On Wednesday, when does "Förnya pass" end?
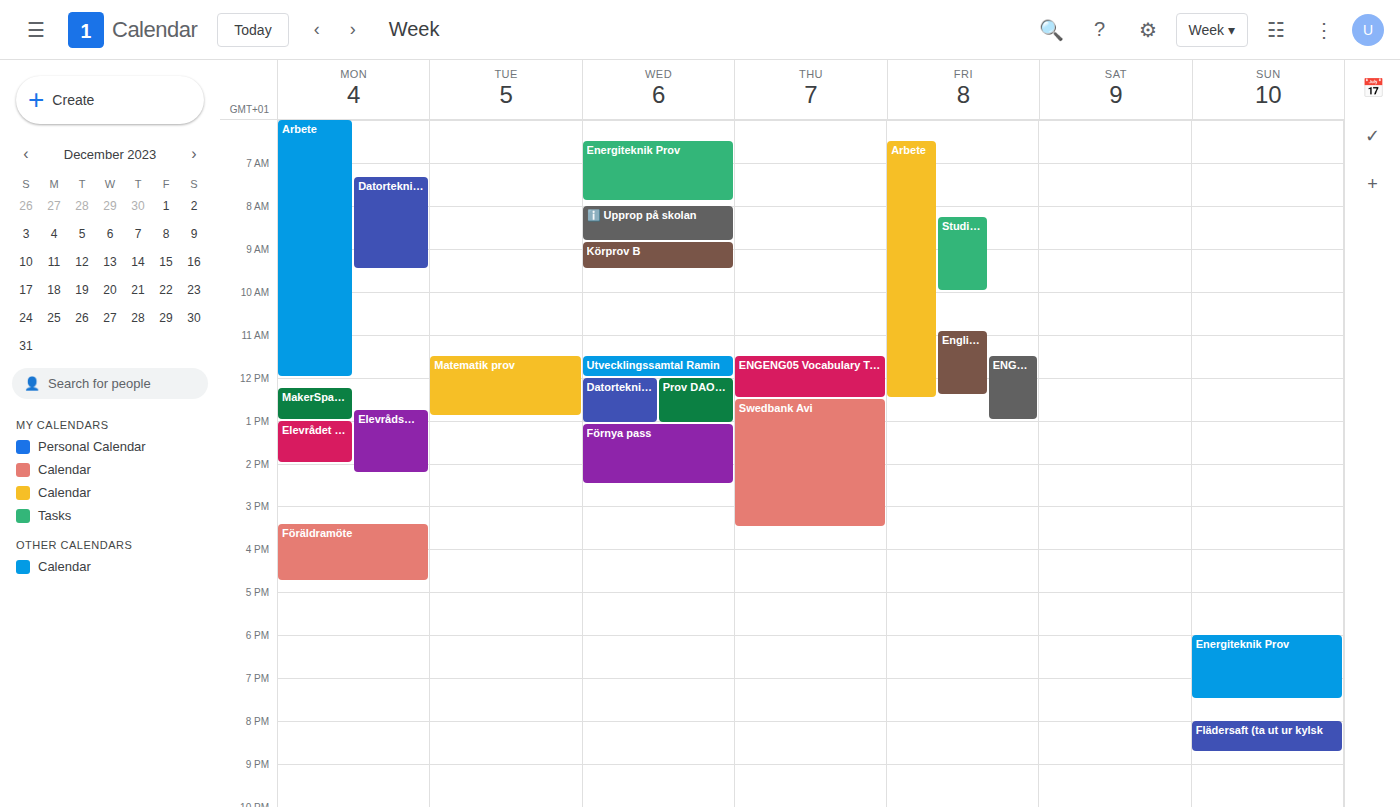
2:30 PM